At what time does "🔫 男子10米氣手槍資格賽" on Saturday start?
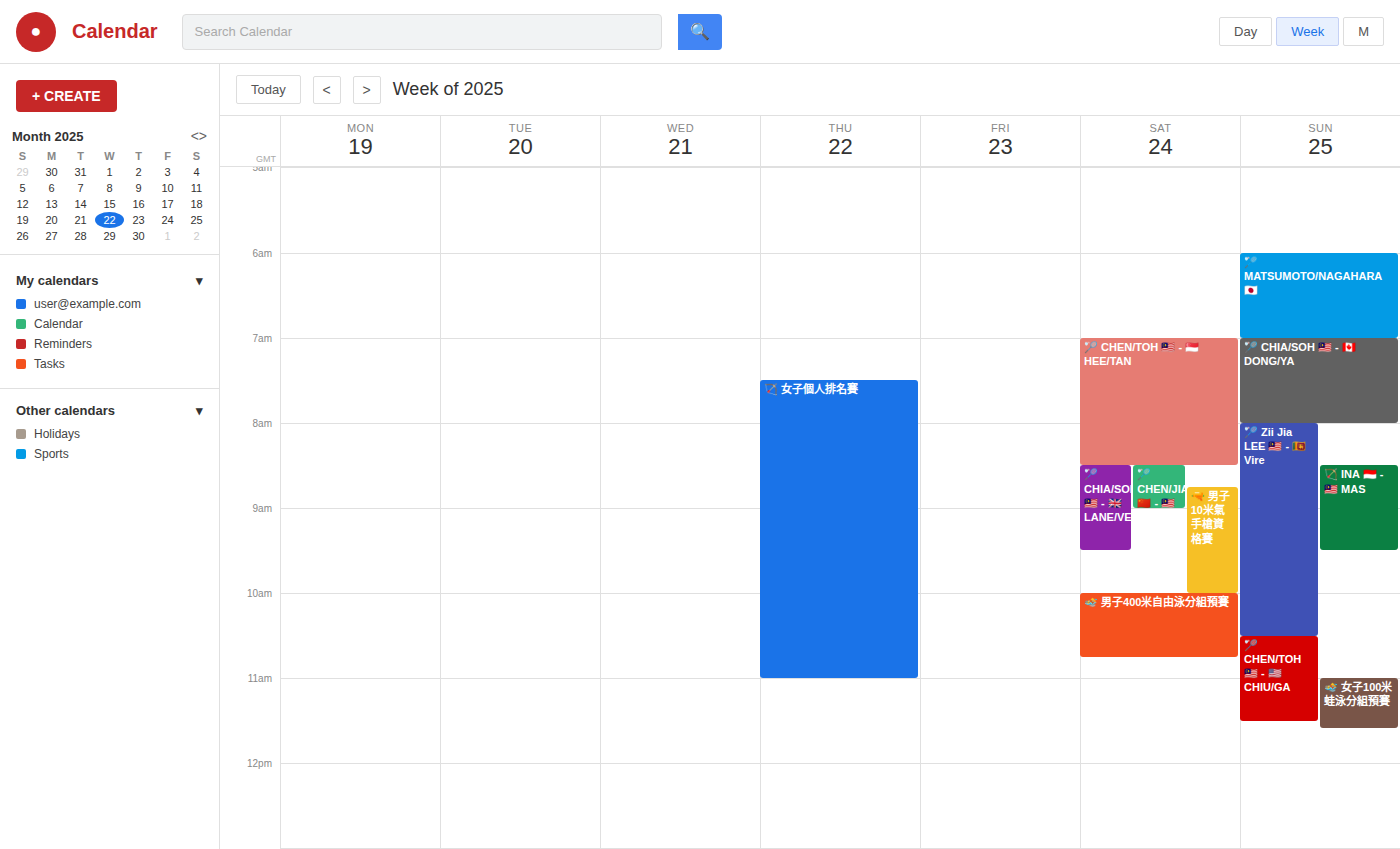
8:45 AM